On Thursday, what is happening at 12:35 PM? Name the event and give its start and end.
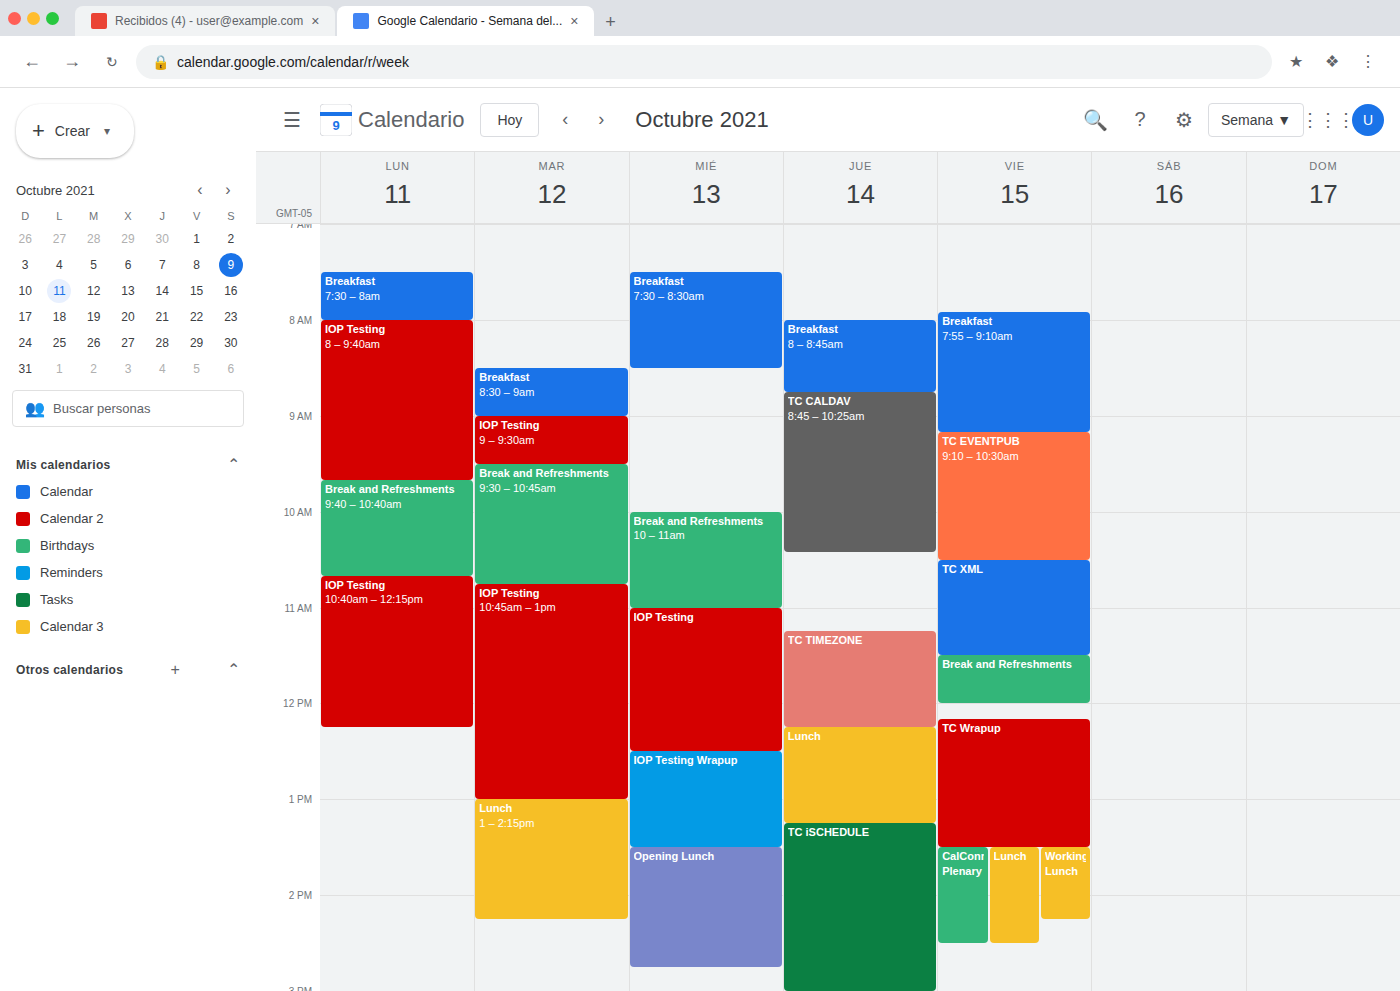
"Lunch", 12:15 PM to 1:15 PM